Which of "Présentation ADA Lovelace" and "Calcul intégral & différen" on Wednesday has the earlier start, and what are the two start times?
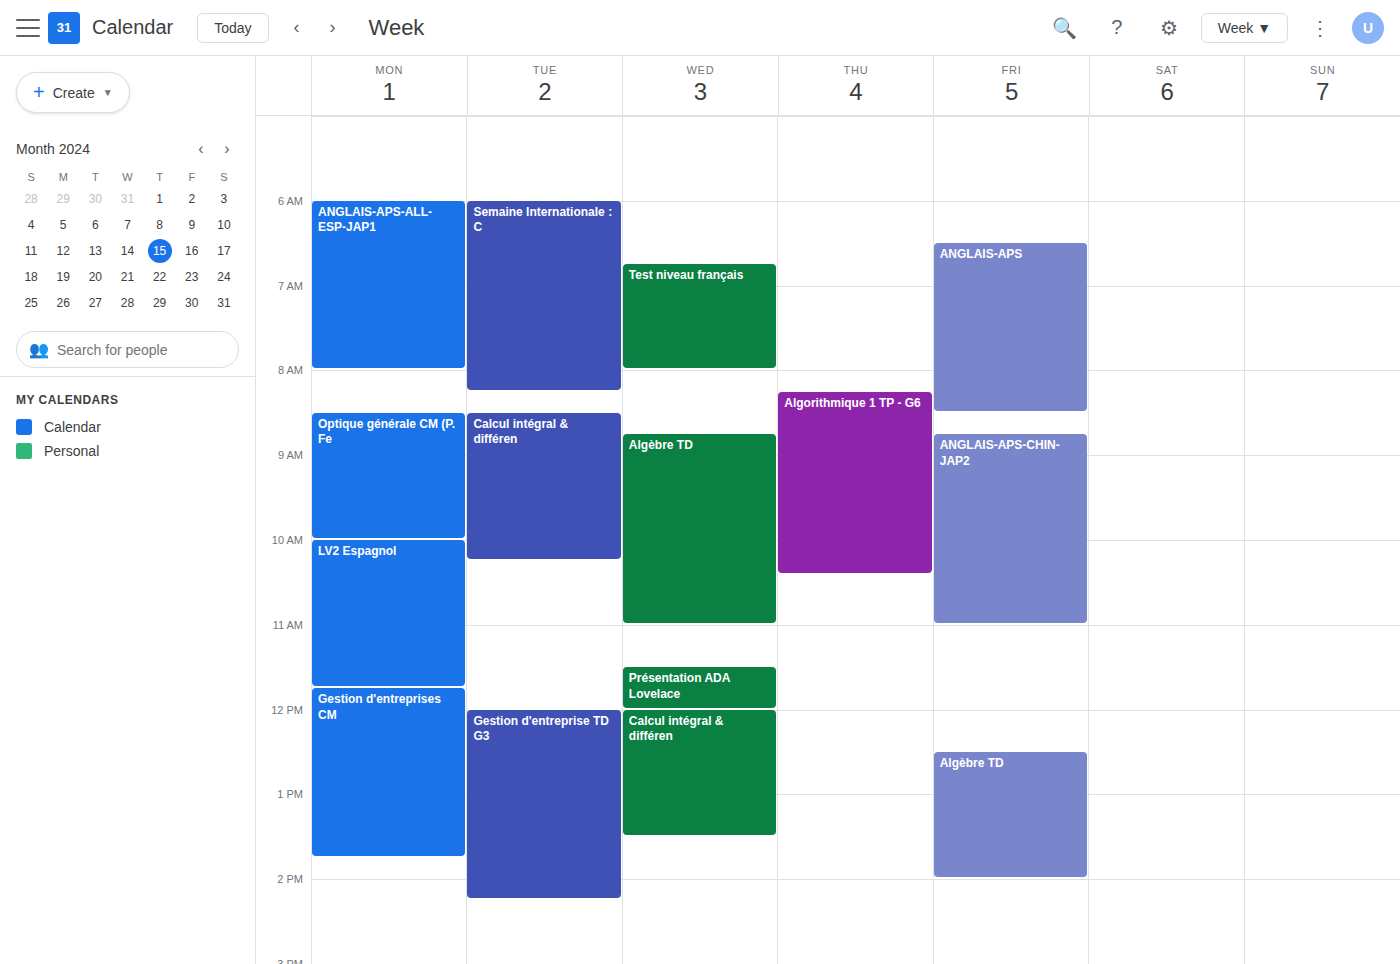
"Présentation ADA Lovelace" 11:30; "Calcul intégral & différen" 12:00.